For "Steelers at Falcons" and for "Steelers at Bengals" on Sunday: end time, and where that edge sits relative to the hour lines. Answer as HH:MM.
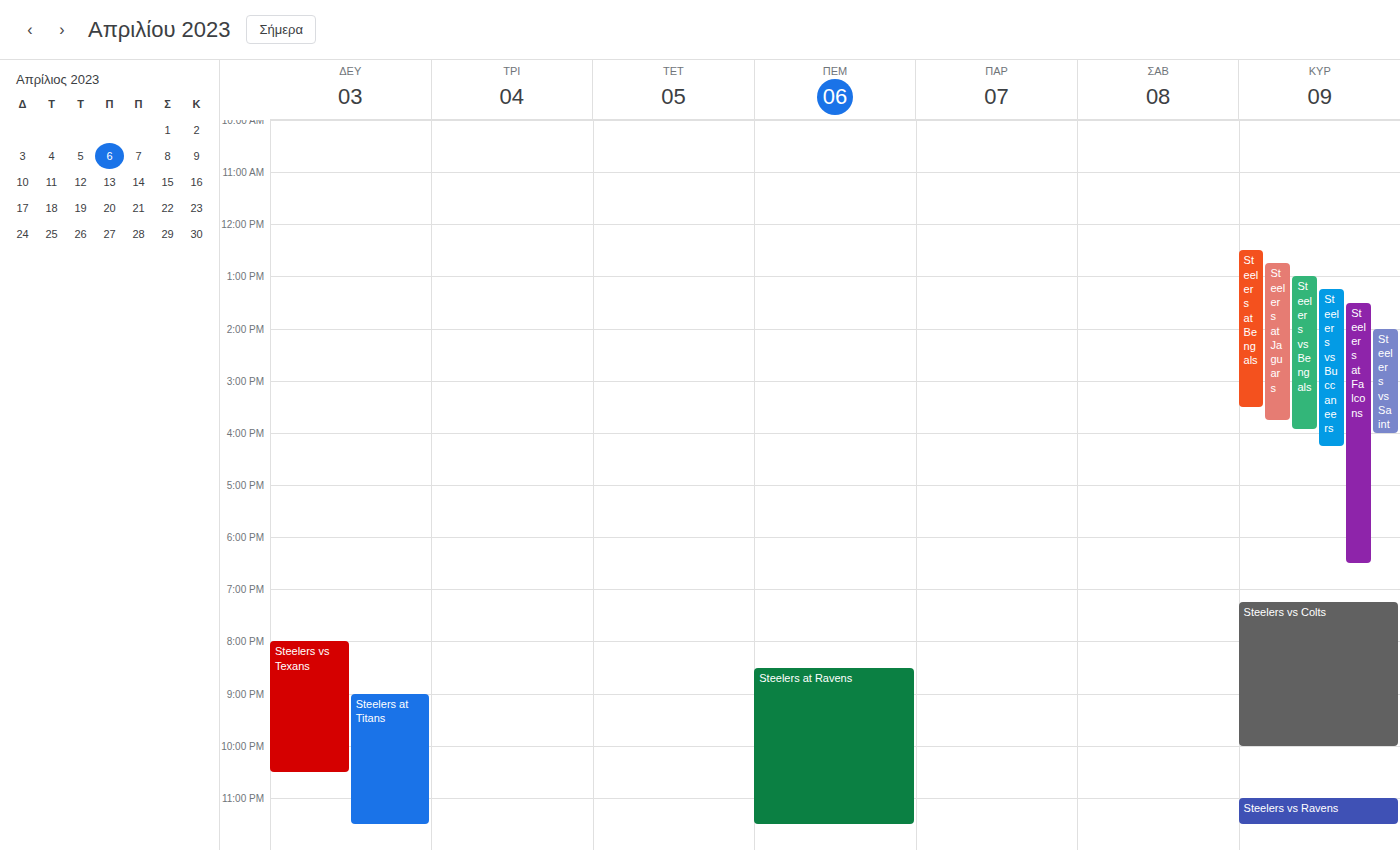
"Steelers at Falcons": 18:30, halfway between the 18:00 and 19:00 lines. "Steelers at Bengals": 15:30, halfway between the 15:00 and 16:00 lines.